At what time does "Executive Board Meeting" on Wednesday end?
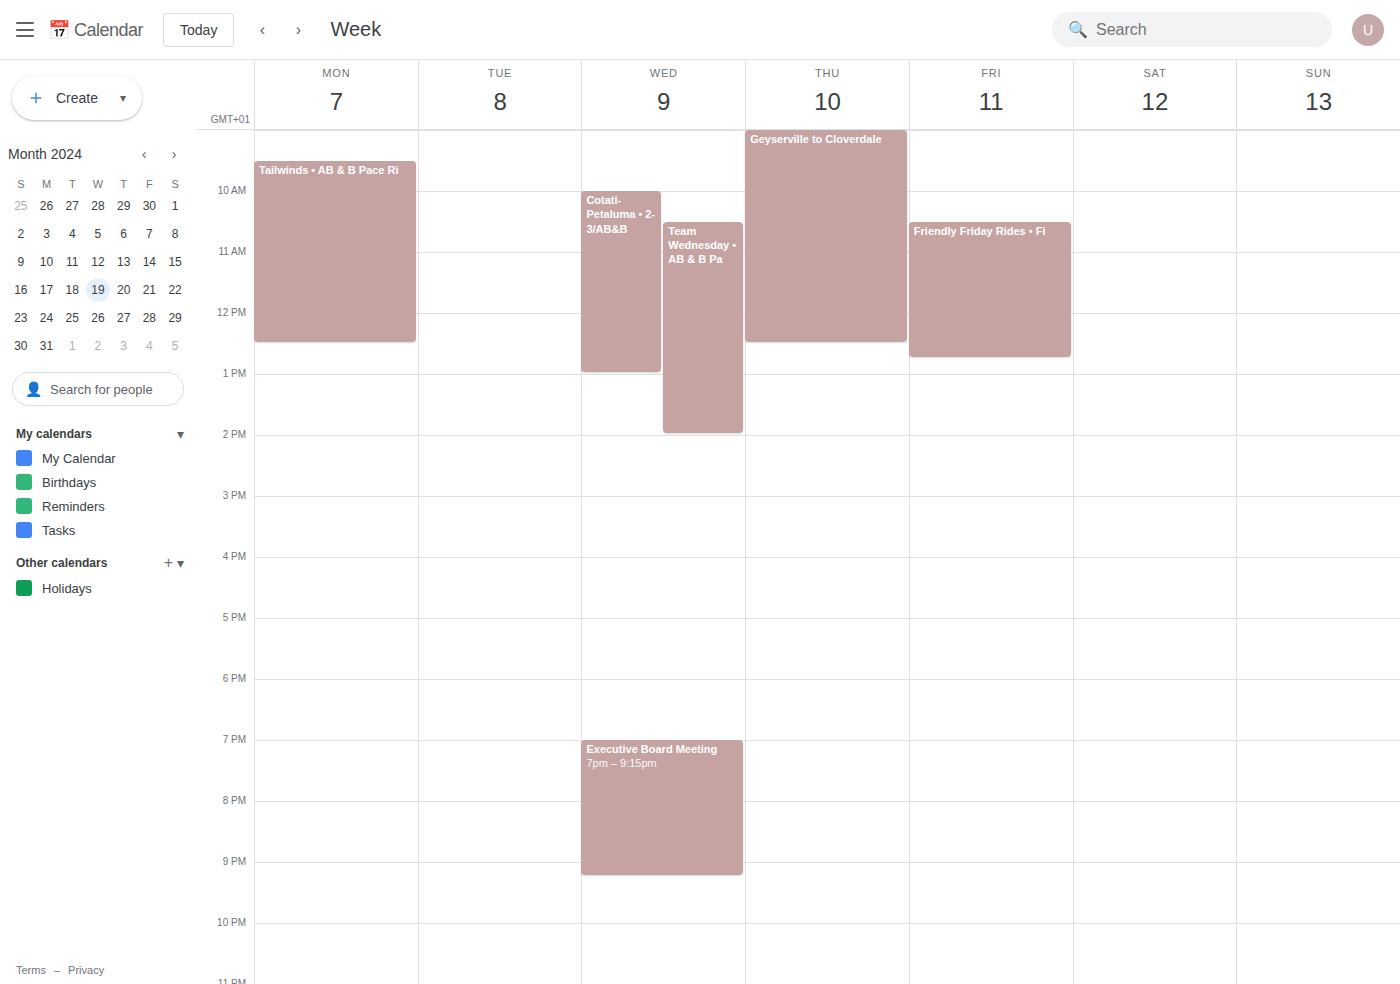
9:15 PM